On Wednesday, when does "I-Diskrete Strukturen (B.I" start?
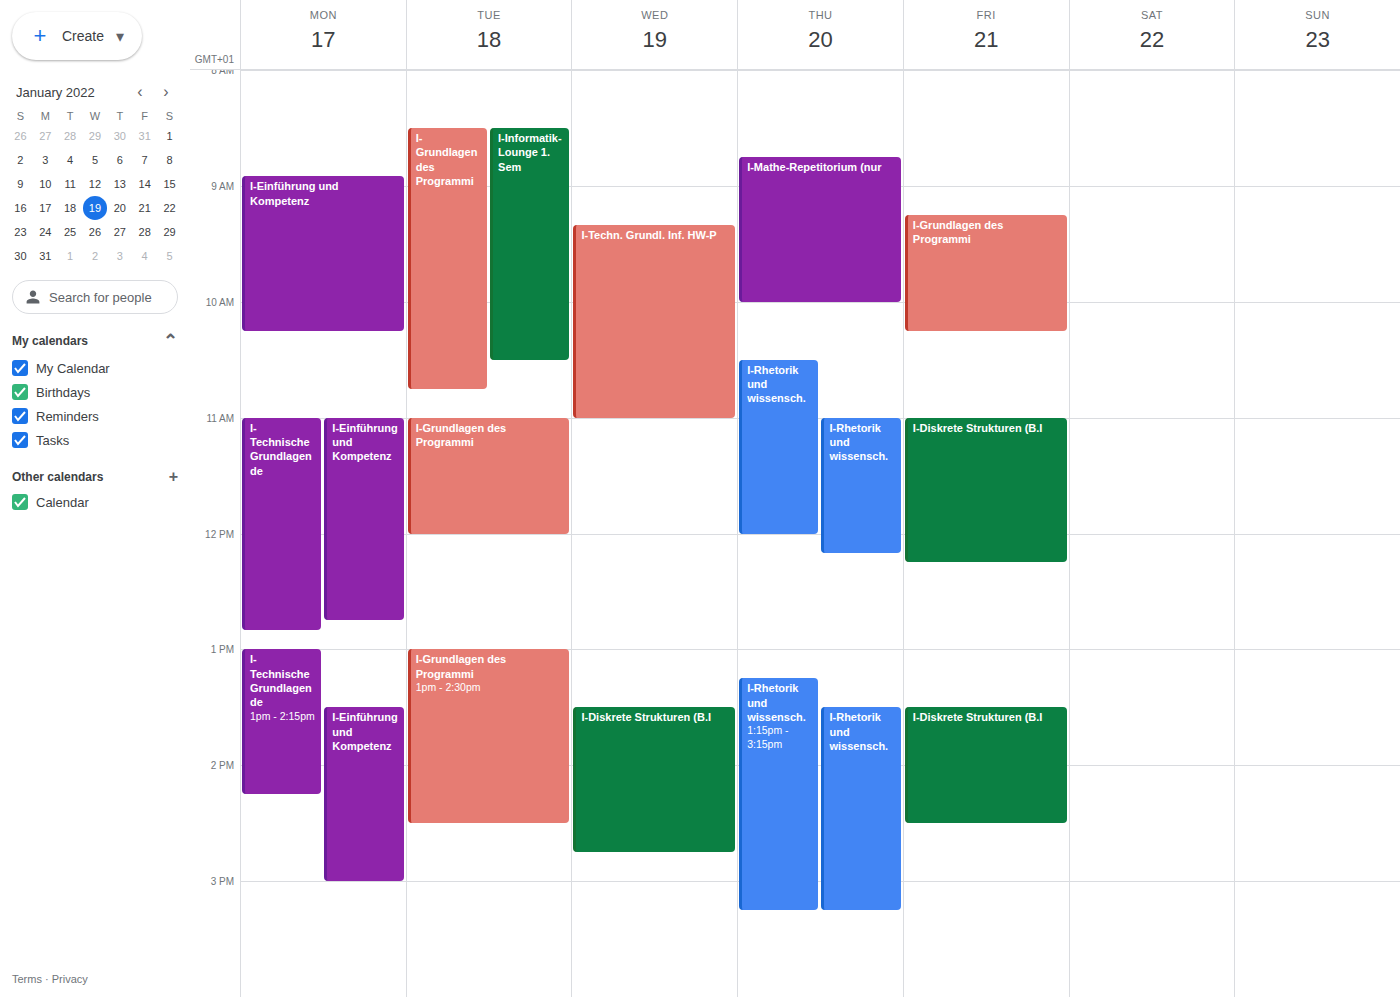
13:30